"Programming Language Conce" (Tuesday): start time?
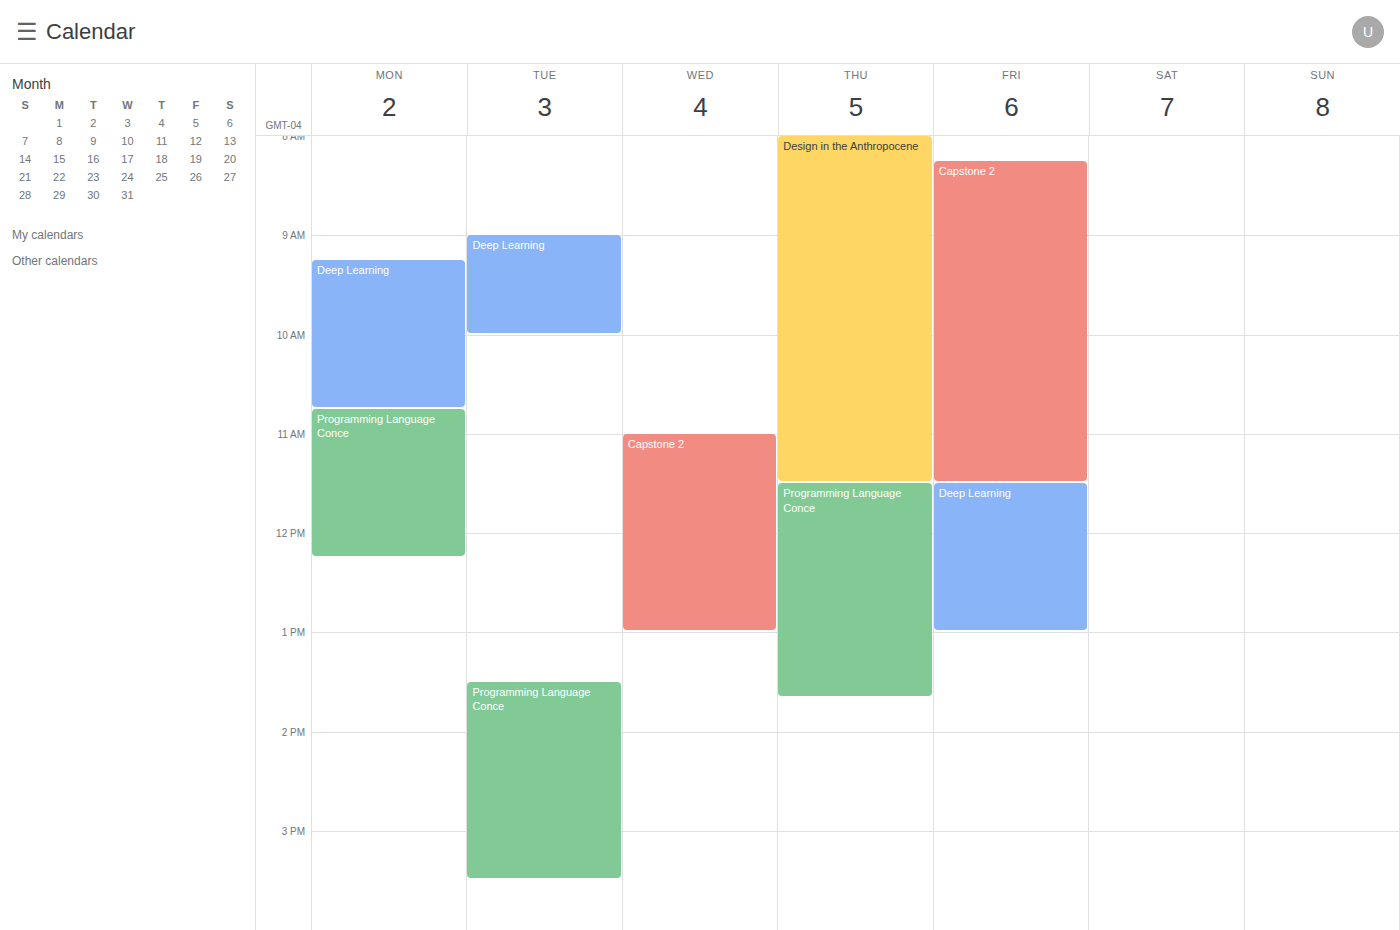
1:30 PM